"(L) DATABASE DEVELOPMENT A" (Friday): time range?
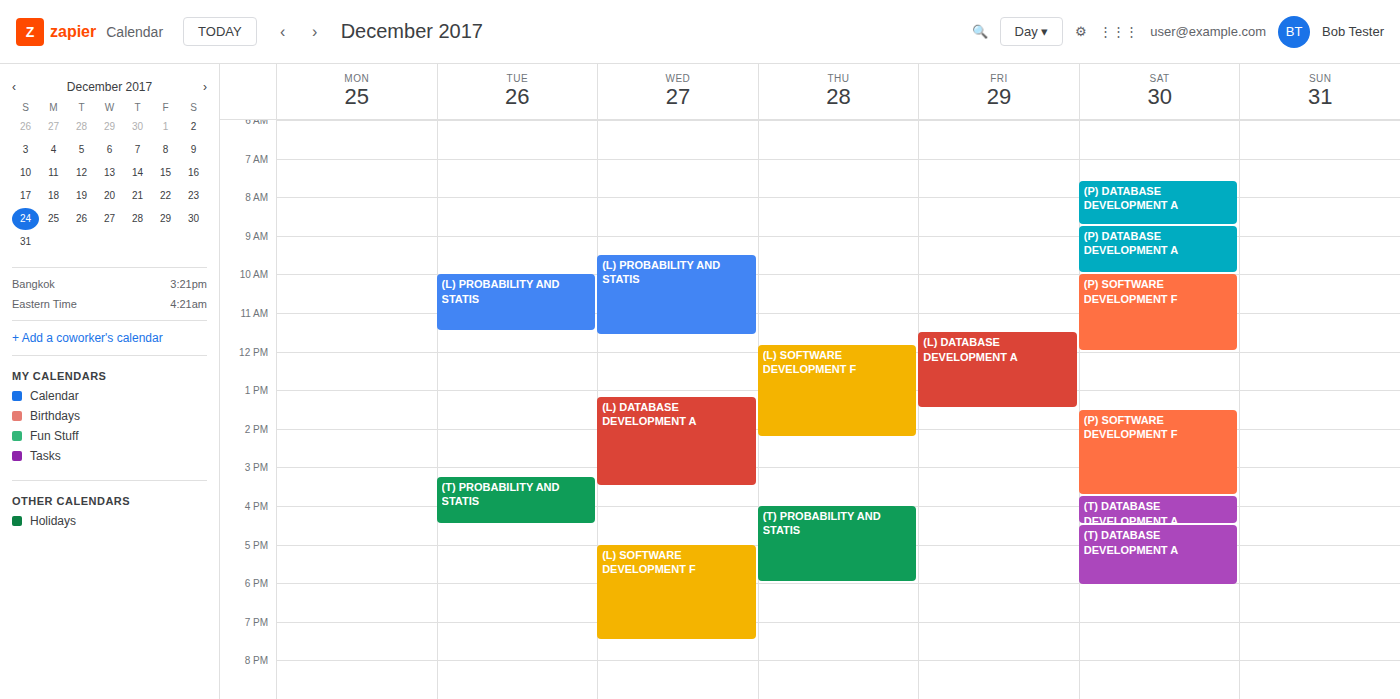
11:30 AM to 1:30 PM